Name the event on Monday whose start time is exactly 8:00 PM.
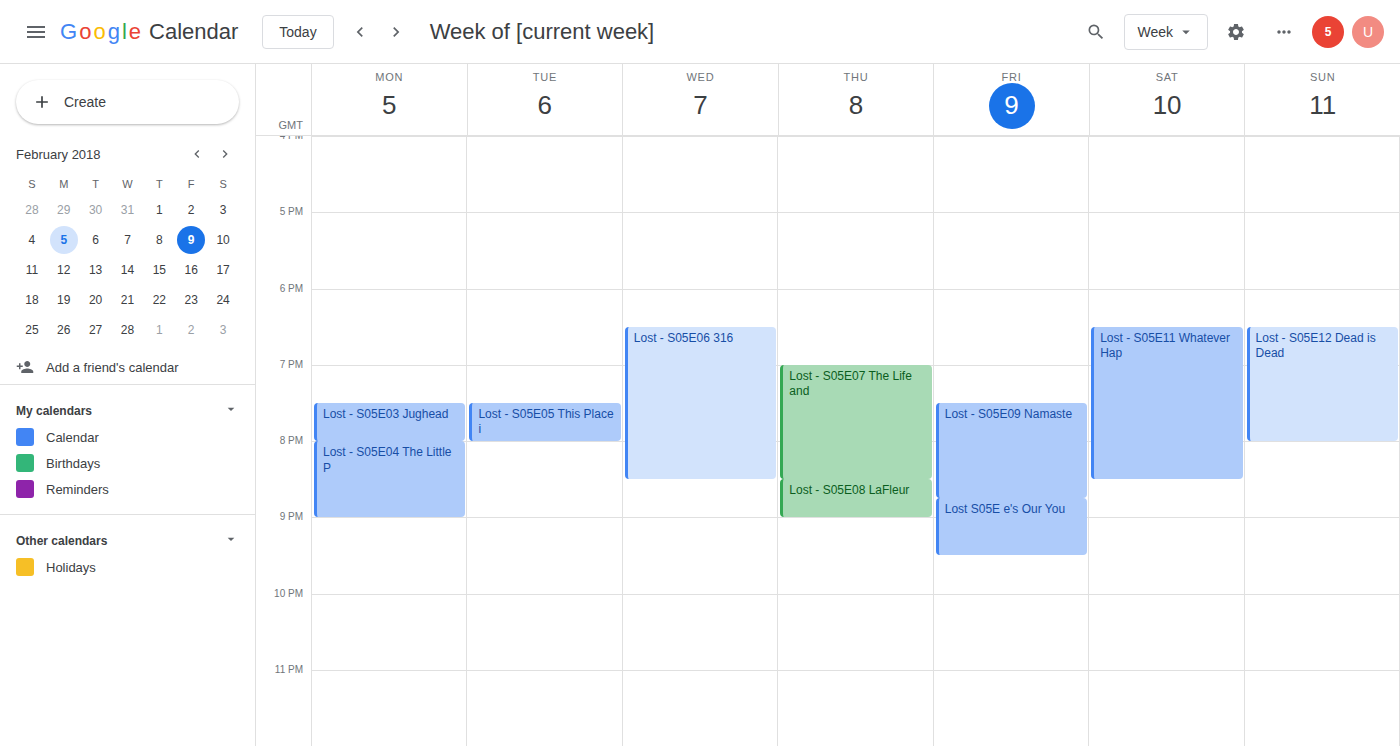
"Lost - S05E04 The Little P"